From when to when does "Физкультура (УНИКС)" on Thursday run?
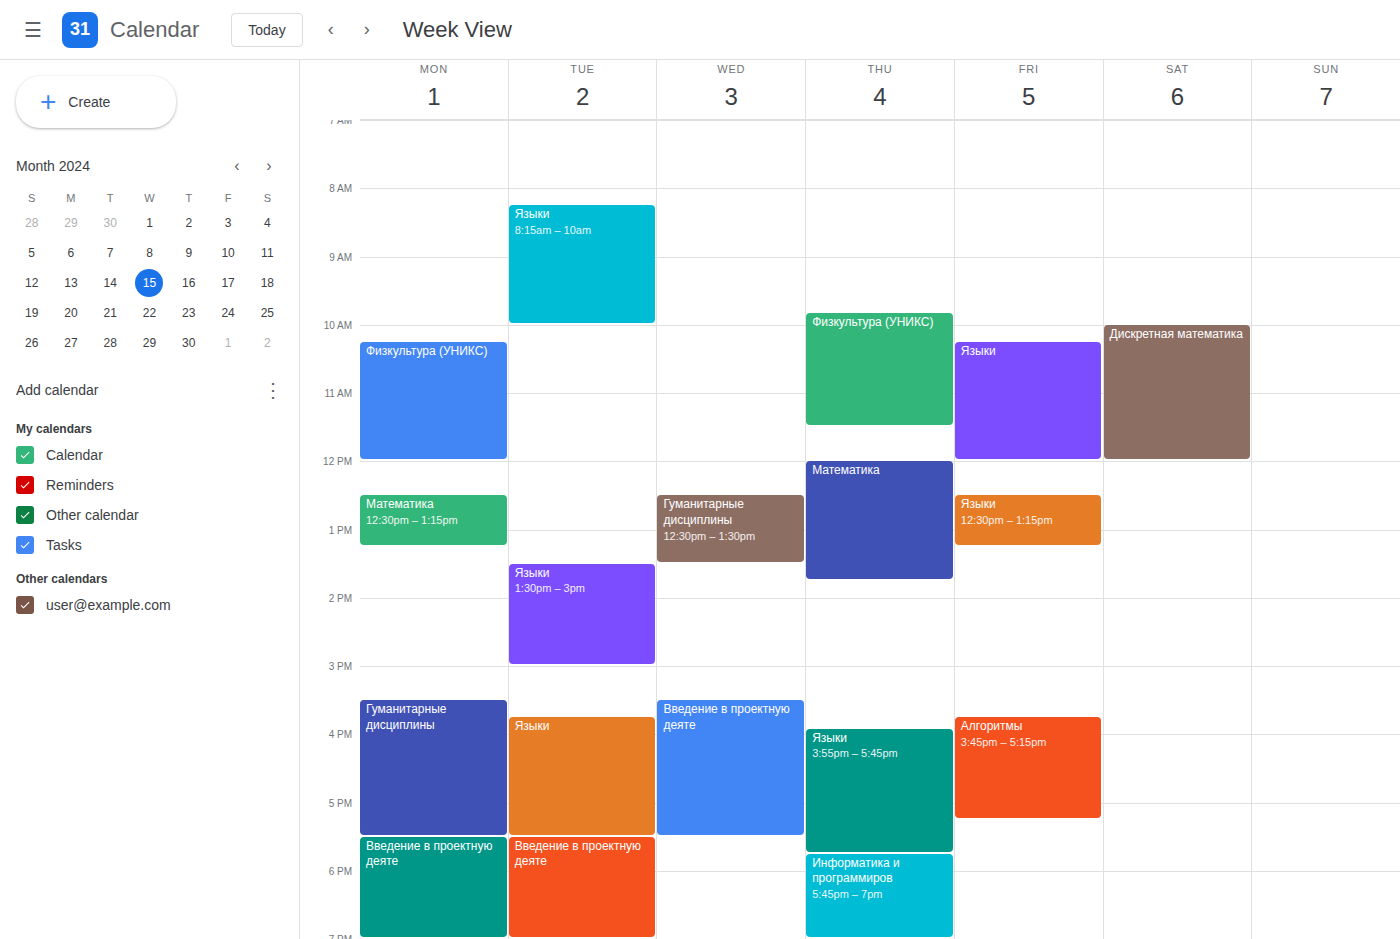
9:50 AM to 11:30 AM